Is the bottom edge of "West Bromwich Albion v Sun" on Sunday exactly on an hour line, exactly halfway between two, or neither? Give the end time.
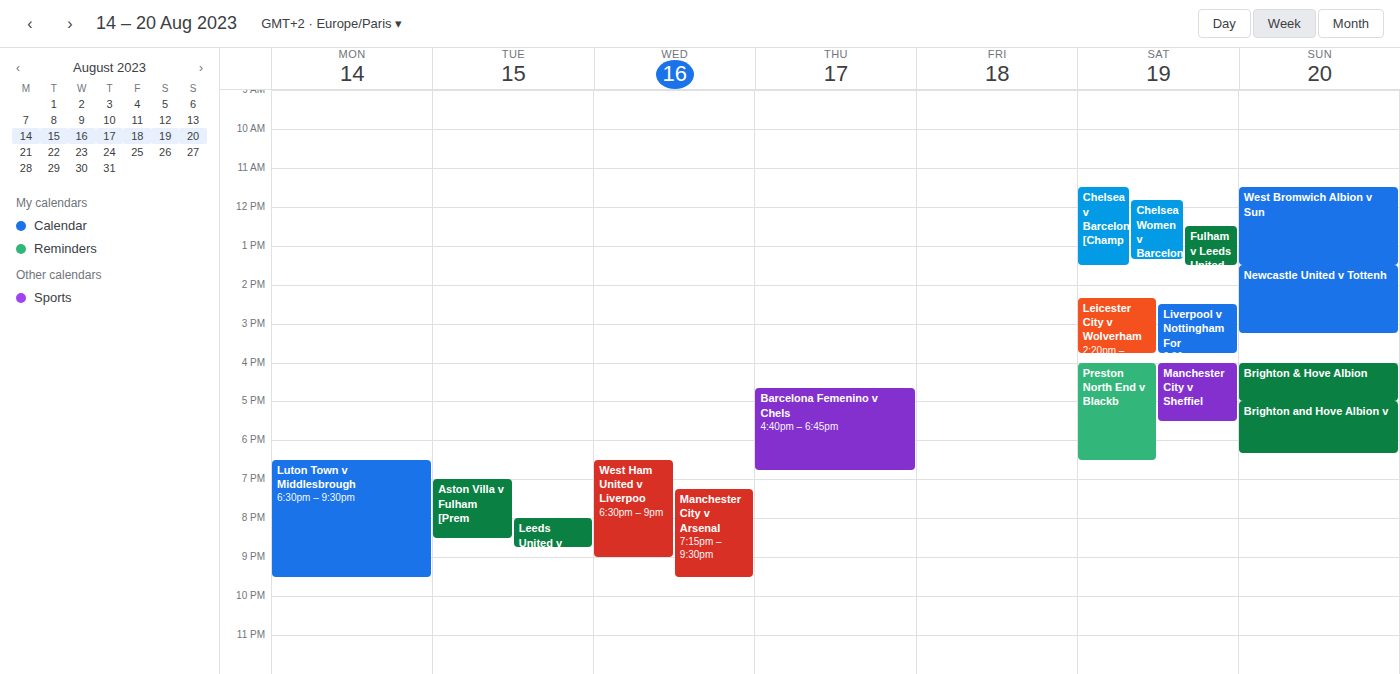
1:30 PM -- halfway between the 1 PM and 2 PM lines.